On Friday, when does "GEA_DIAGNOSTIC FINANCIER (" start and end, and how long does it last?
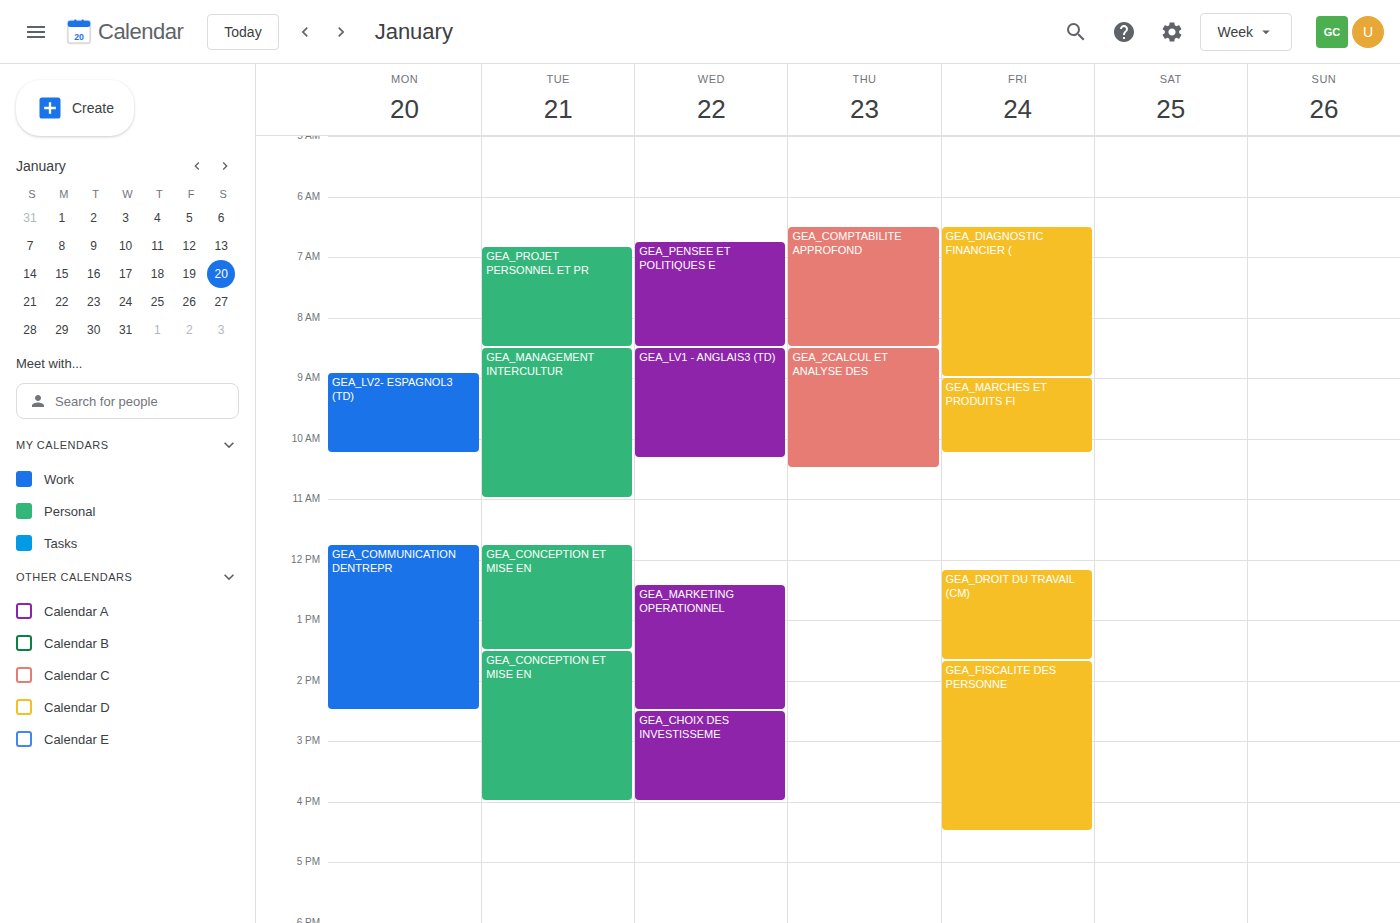
6:30 AM to 9:00 AM, 2 hours 30 minutes